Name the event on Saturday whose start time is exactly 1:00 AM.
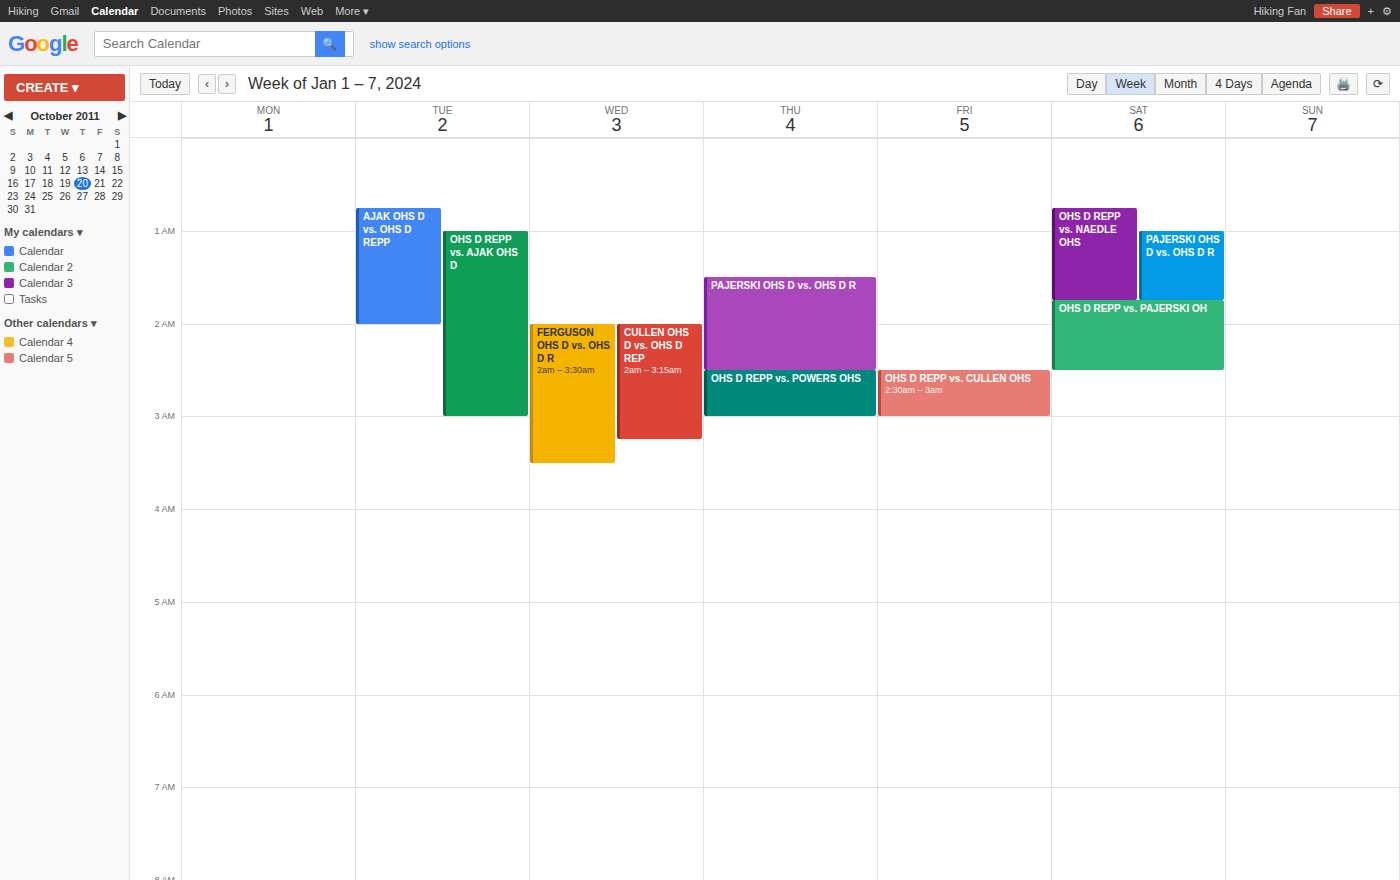
"PAJERSKI OHS D vs. OHS D R"